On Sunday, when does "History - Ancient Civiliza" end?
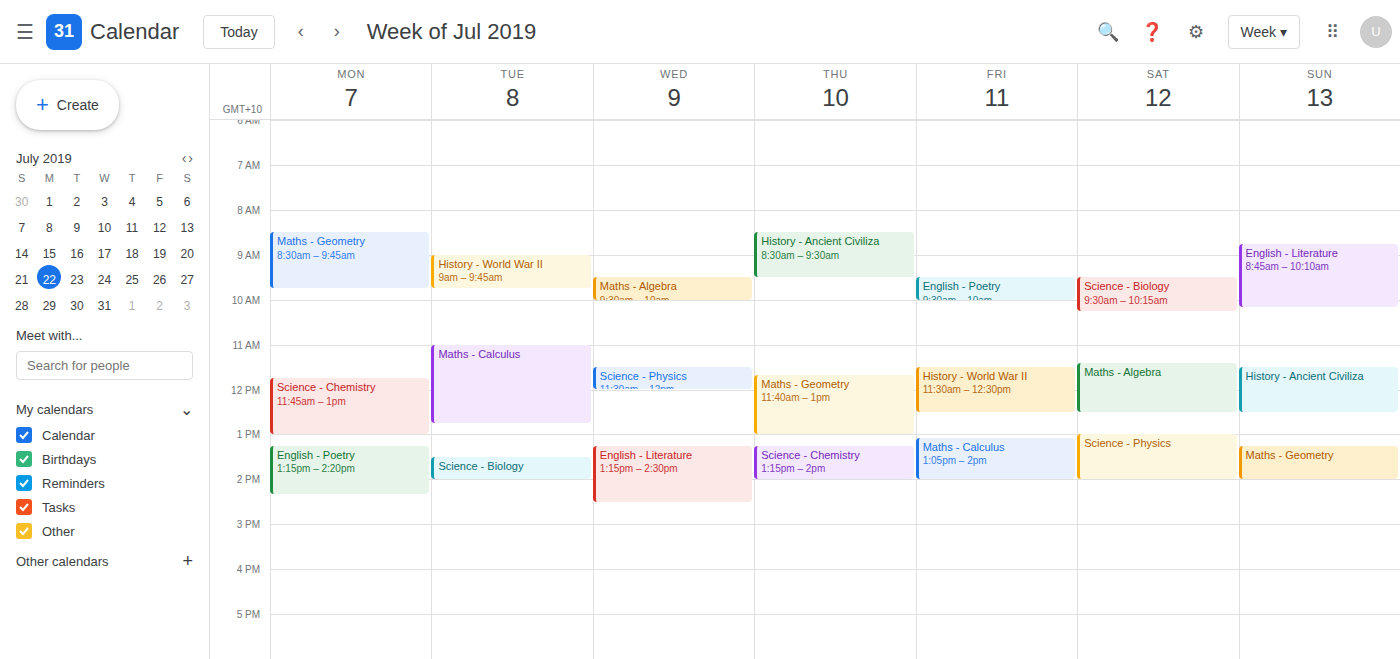
12:30 PM